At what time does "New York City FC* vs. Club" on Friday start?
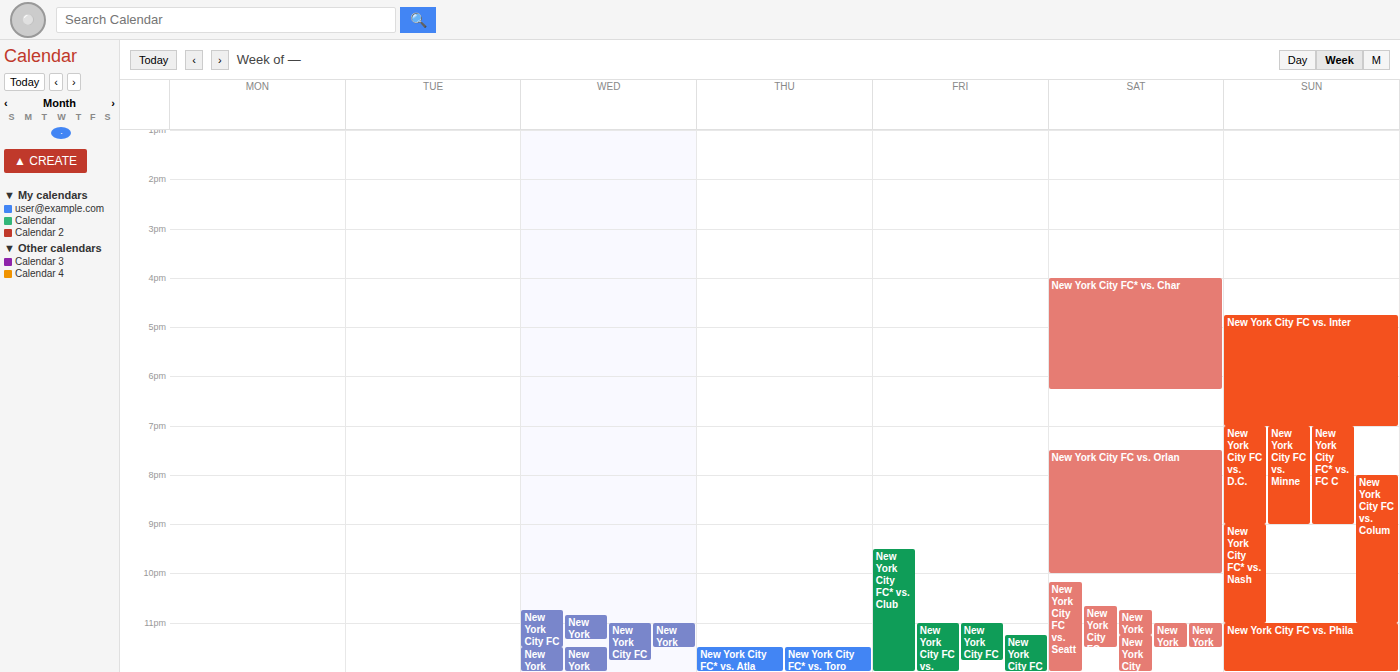
9:30 PM